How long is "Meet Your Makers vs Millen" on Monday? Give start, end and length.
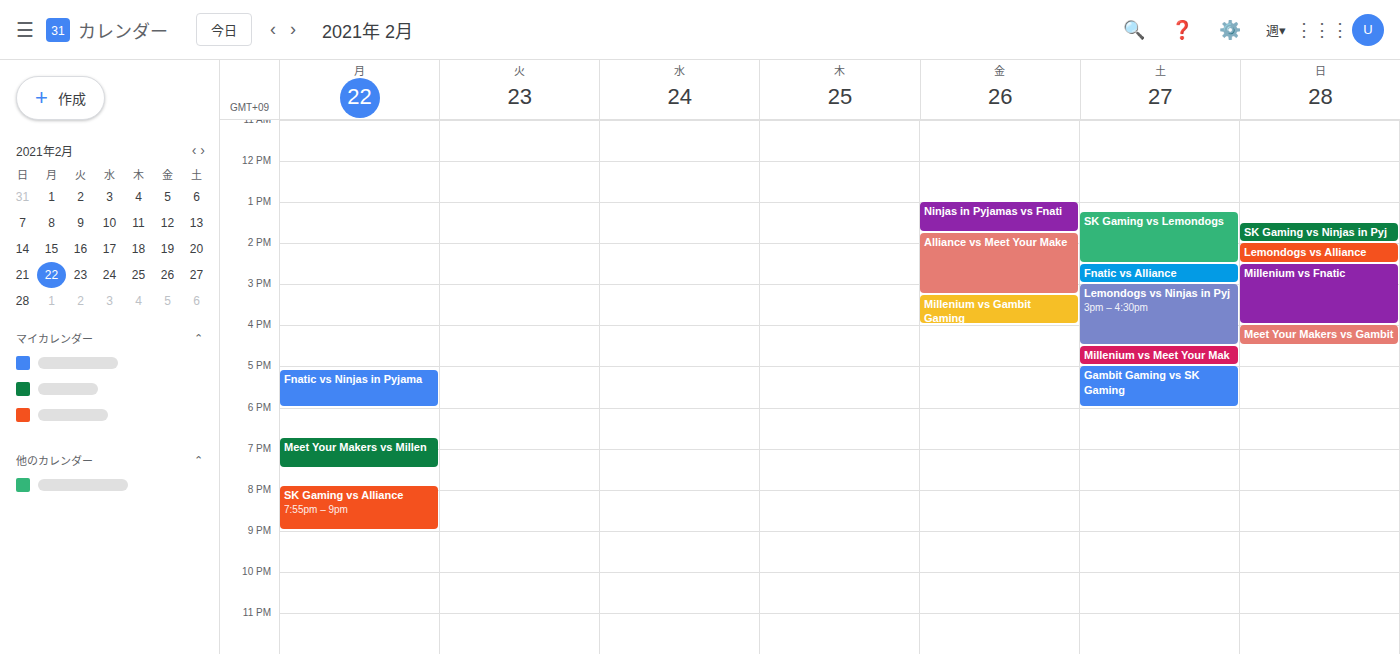
6:45 PM to 7:30 PM, 45 minutes